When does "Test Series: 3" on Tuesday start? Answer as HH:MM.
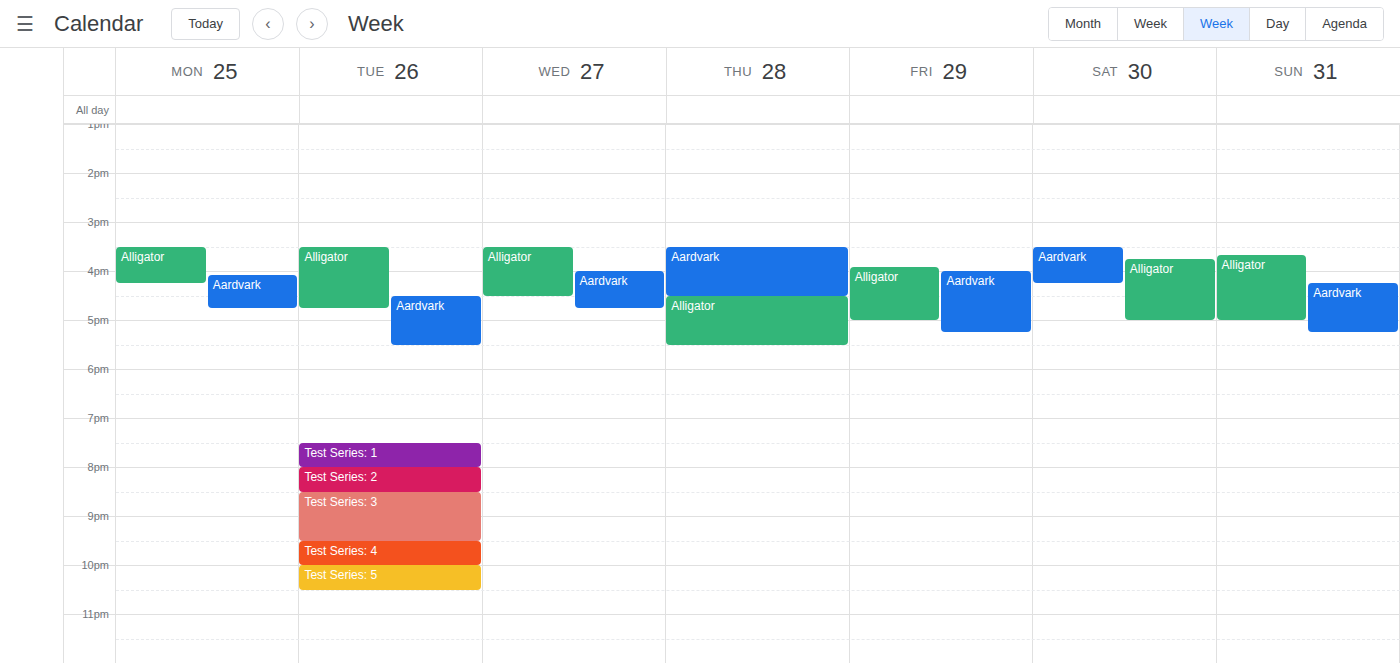
20:30